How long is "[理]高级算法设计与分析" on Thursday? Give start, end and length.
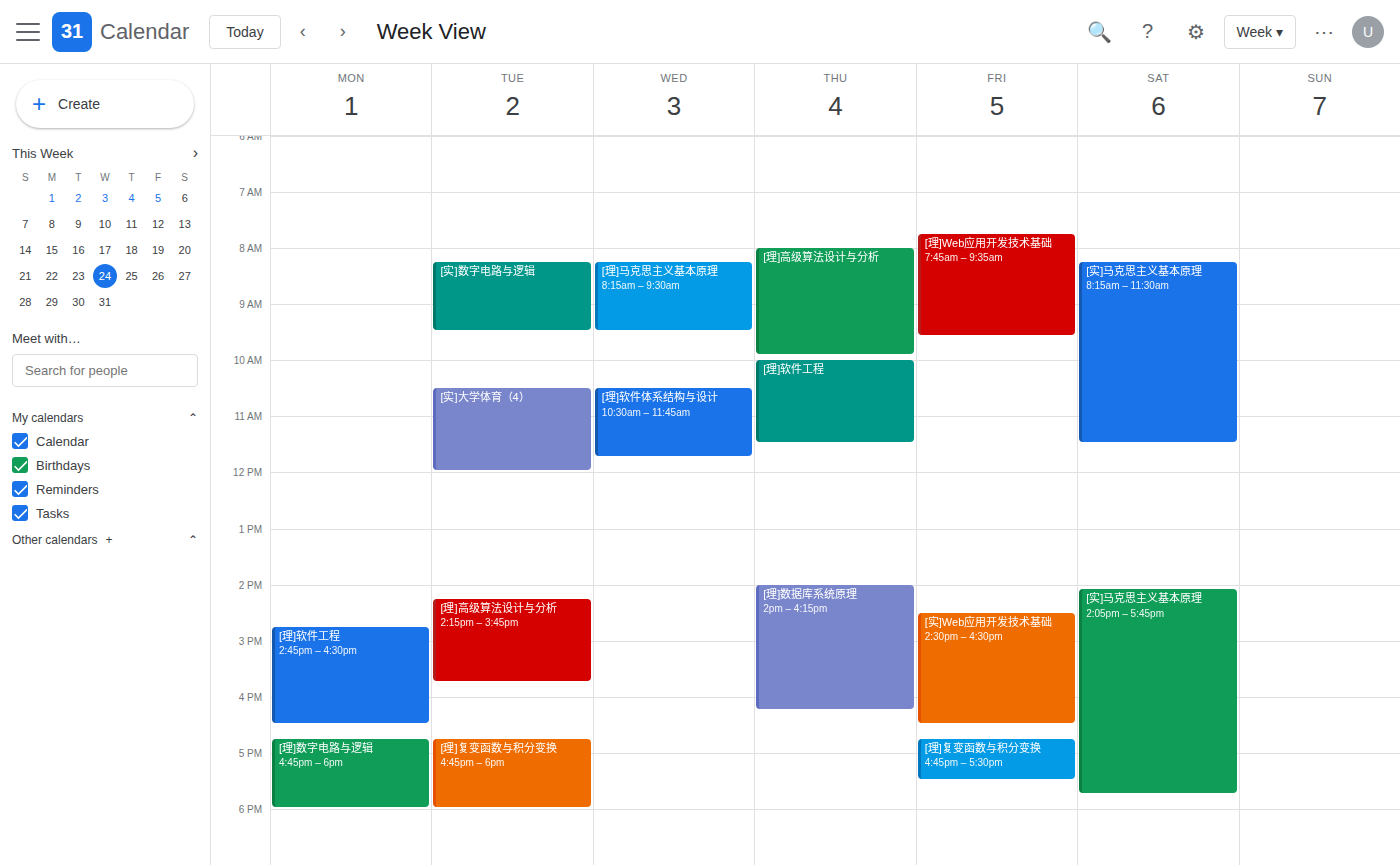
8:00 AM to 9:55 AM, 1 hour 55 minutes